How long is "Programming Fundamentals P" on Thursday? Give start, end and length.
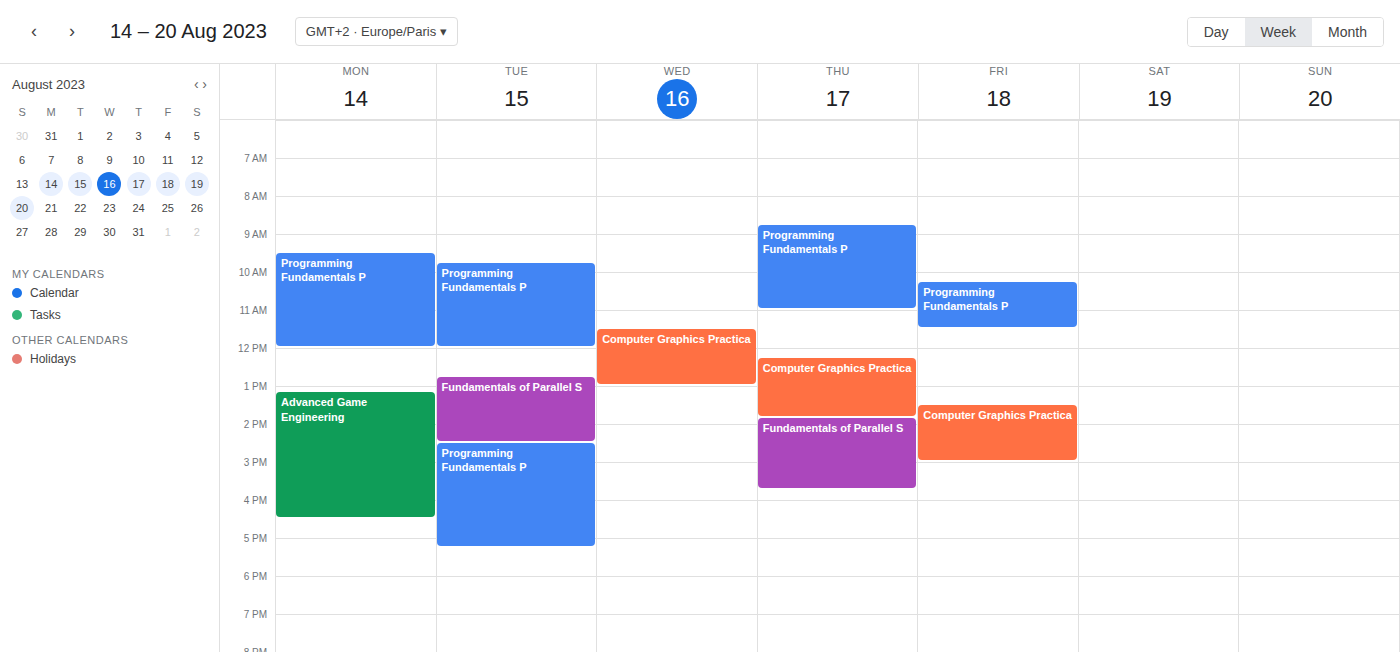
8:45 AM to 11:00 AM, 2 hours 15 minutes